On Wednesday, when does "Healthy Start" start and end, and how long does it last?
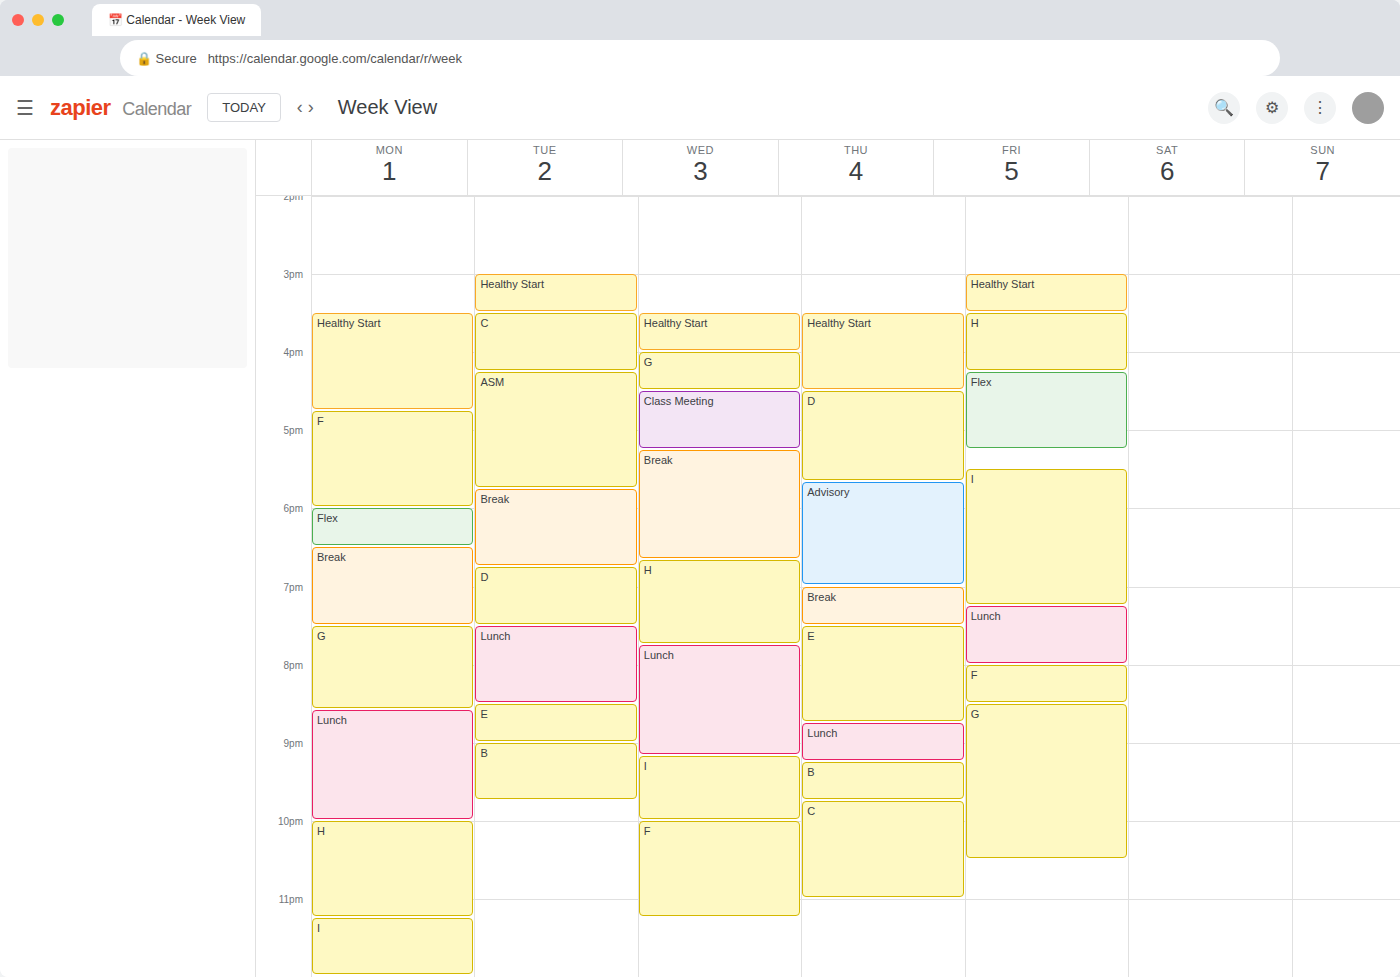
3:30 PM to 4:00 PM, 30 minutes